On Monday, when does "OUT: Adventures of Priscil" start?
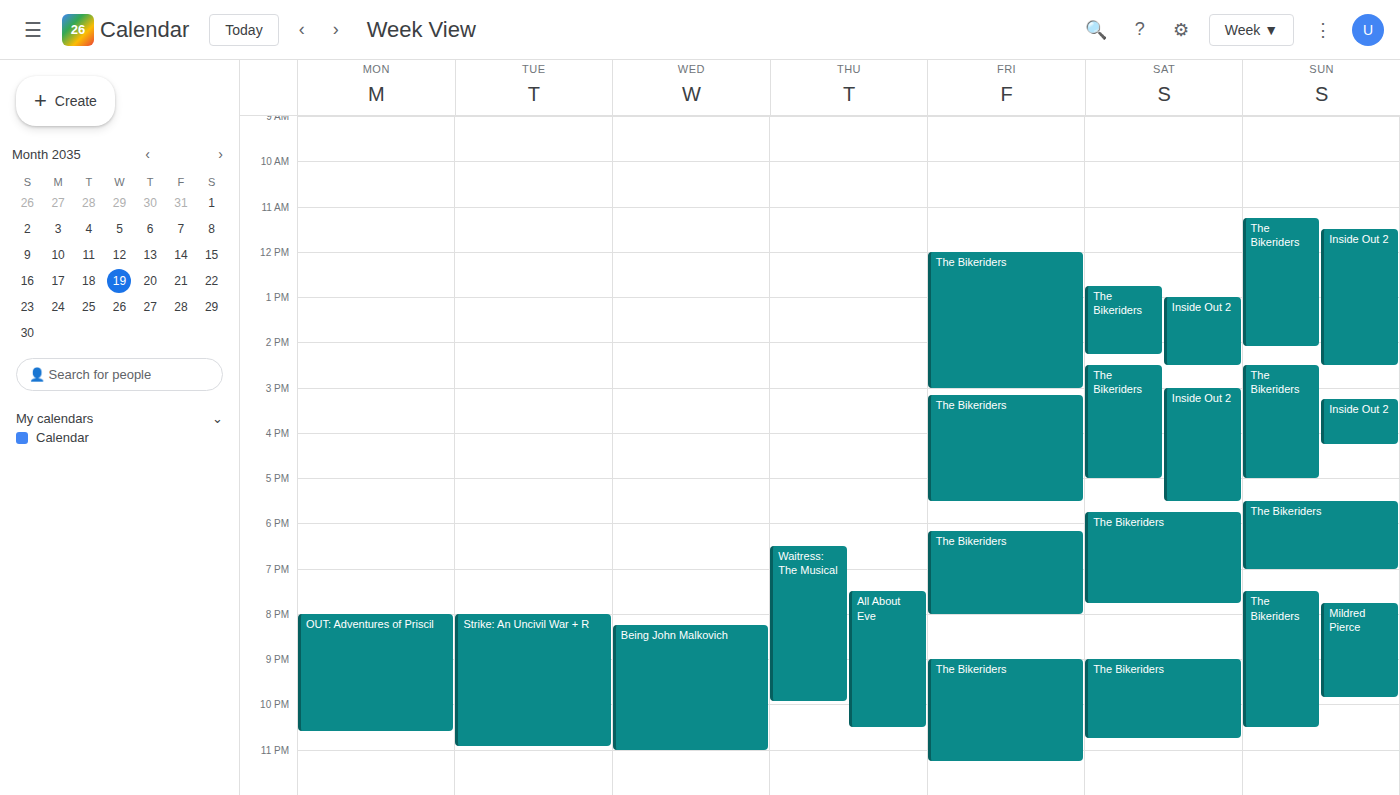
8:00 PM